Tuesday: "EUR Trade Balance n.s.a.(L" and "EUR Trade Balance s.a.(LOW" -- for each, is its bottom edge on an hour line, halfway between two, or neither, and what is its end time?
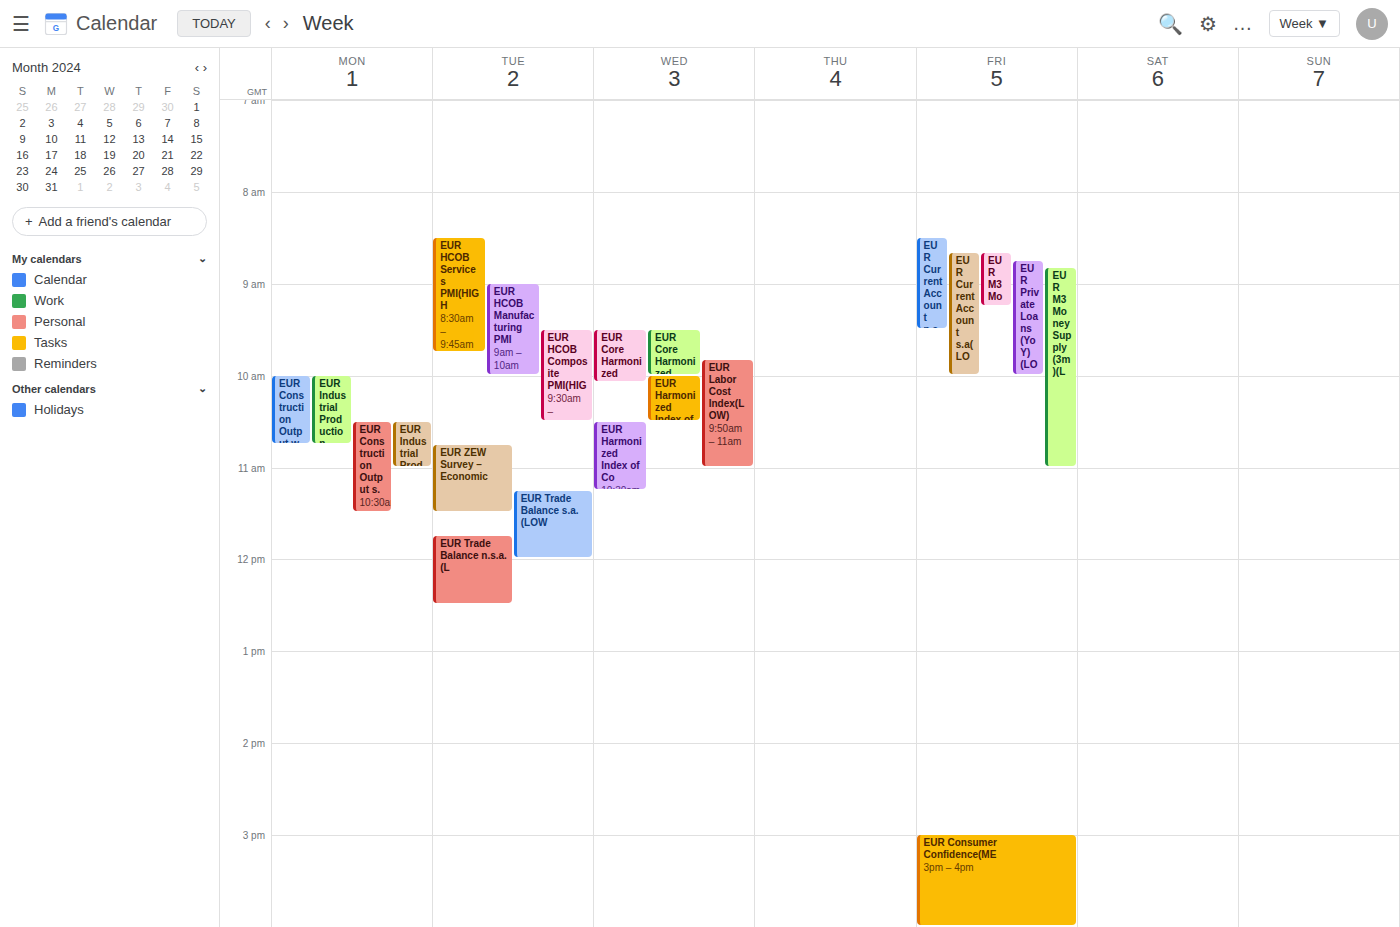
"EUR Trade Balance n.s.a.(L": 12:30, halfway between the 12:00 and 13:00 lines. "EUR Trade Balance s.a.(LOW": 12:00, exactly on the 12:00 line.